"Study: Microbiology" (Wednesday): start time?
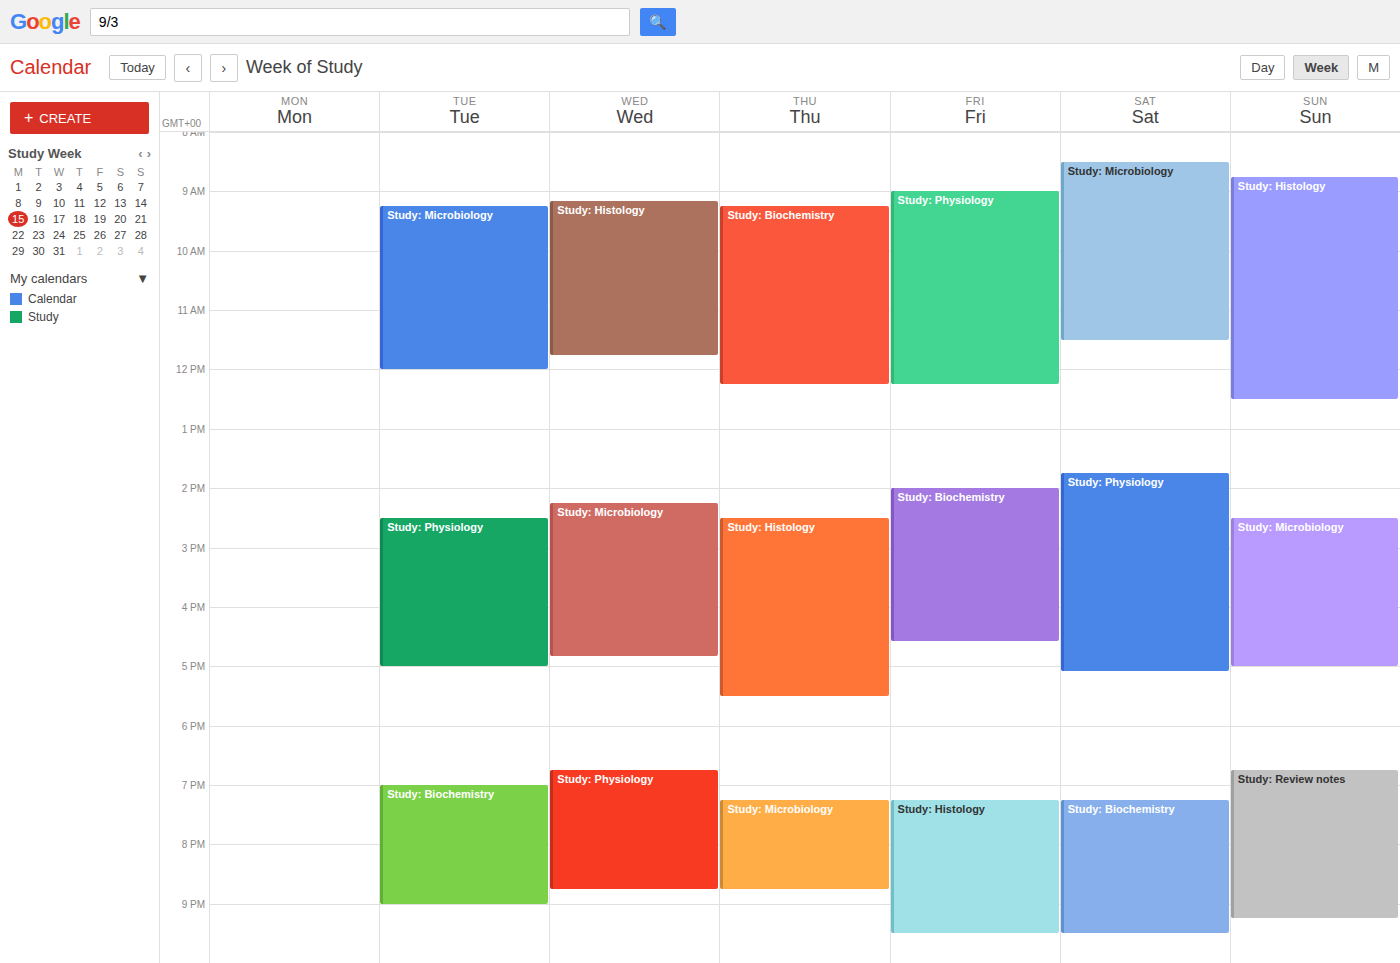
2:15 PM